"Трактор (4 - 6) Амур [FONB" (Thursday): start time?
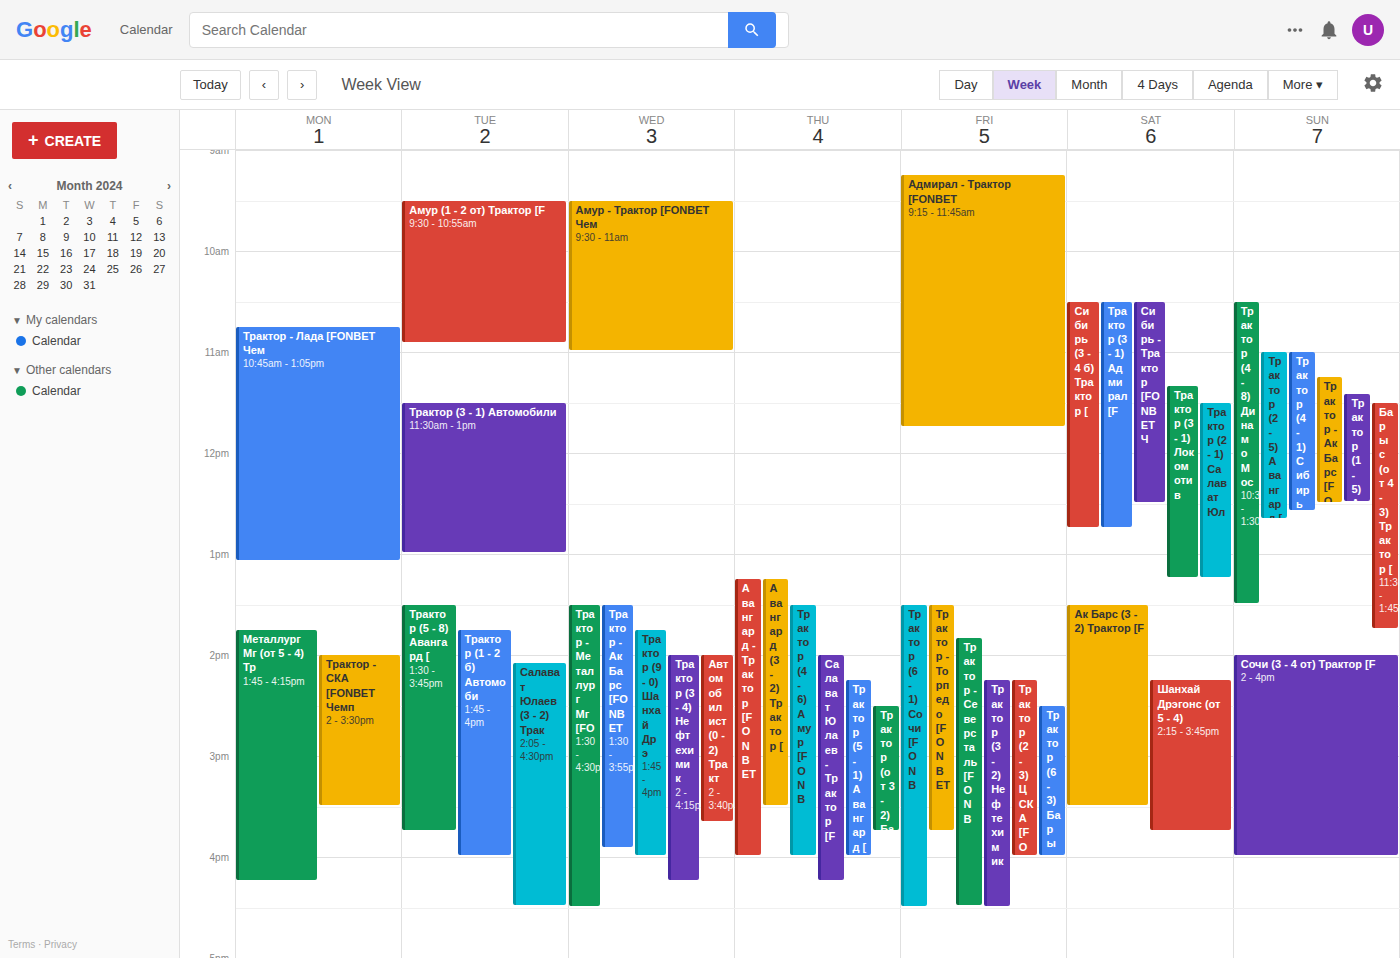
13:30